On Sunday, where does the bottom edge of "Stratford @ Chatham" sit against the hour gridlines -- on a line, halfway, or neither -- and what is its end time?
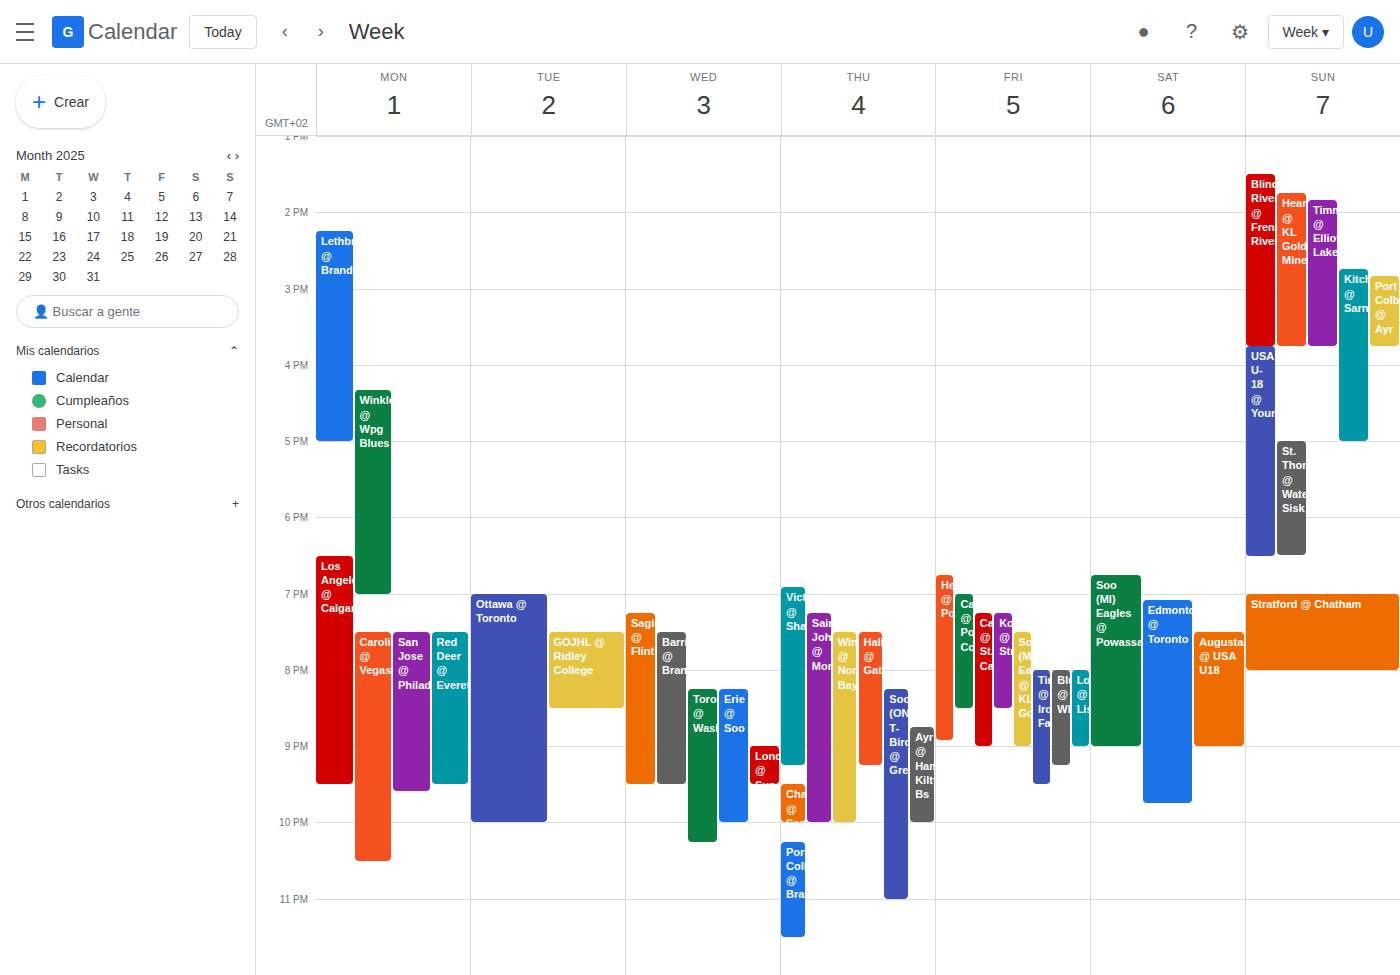
20:00 -- exactly on the 20:00 line.